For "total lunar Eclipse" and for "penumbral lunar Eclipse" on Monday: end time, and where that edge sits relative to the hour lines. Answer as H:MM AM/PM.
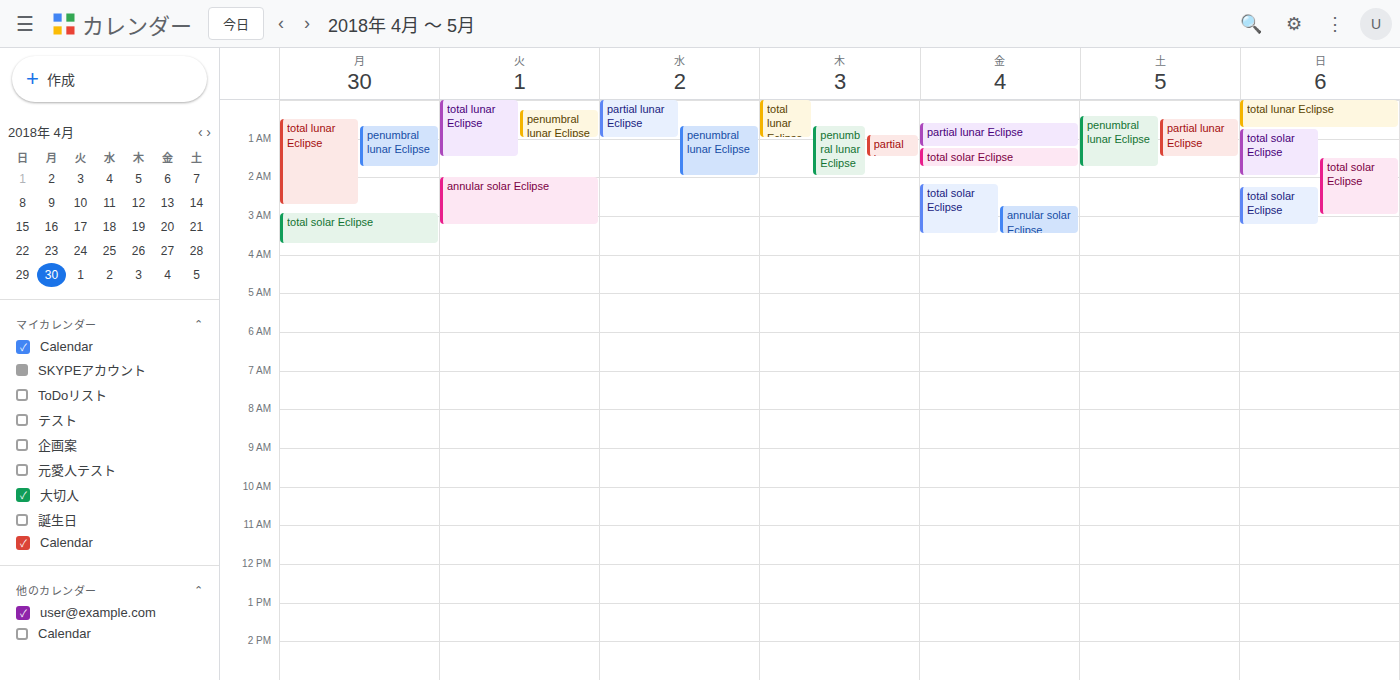
"total lunar Eclipse": 2:45 AM, neither: three quarters of the way from the 2 AM line to the 3 AM line. "penumbral lunar Eclipse": 1:45 AM, neither: three quarters of the way from the 1 AM line to the 2 AM line.